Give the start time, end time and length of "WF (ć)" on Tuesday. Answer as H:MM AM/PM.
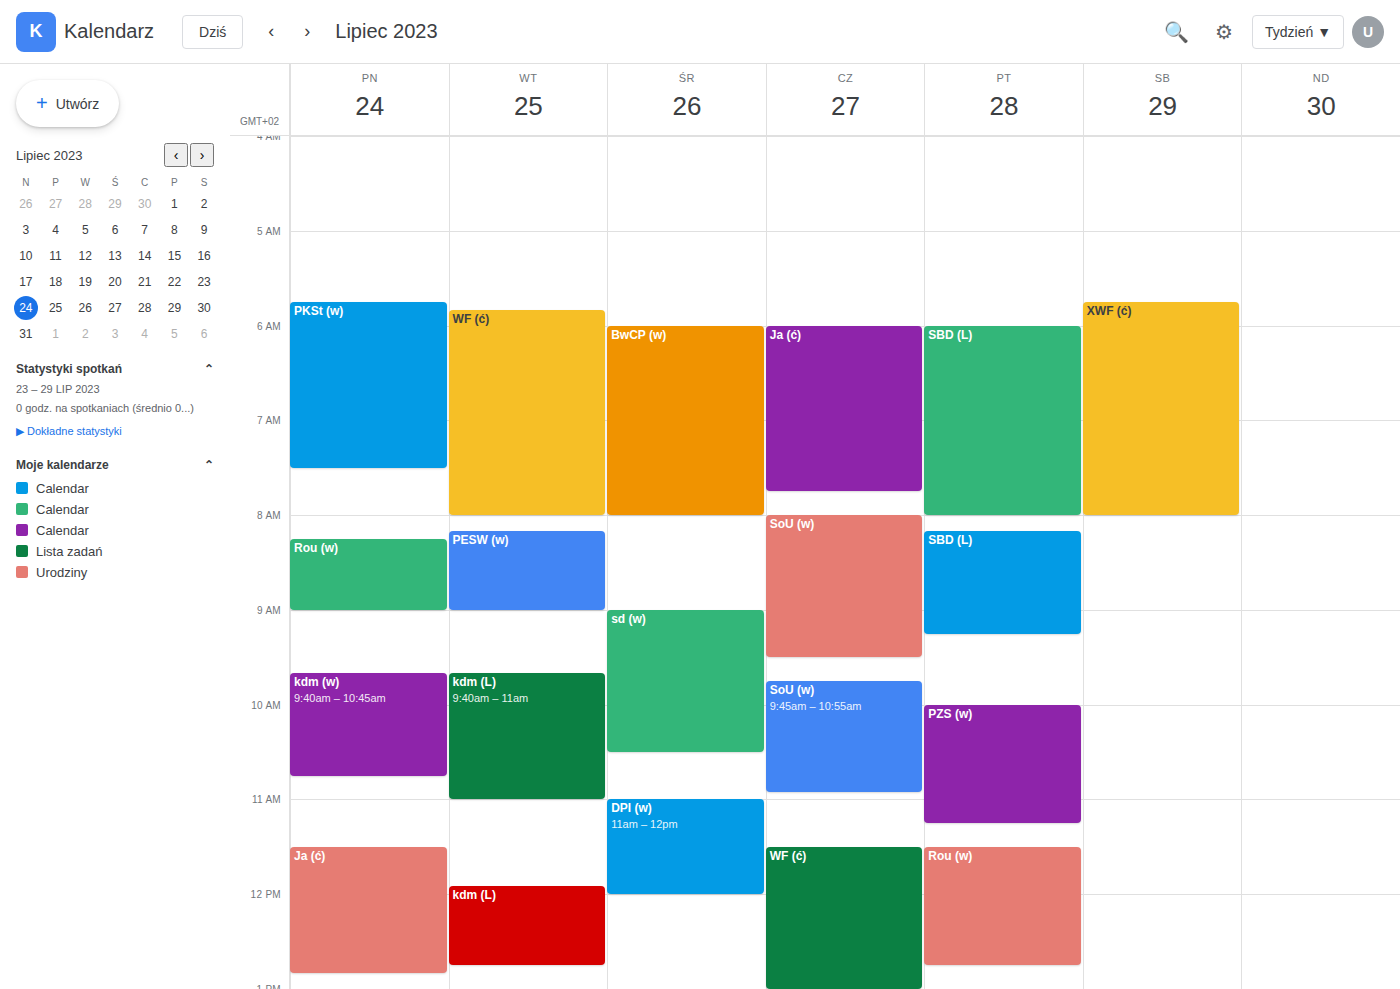
5:50 AM to 8:00 AM, 2 hours 10 minutes